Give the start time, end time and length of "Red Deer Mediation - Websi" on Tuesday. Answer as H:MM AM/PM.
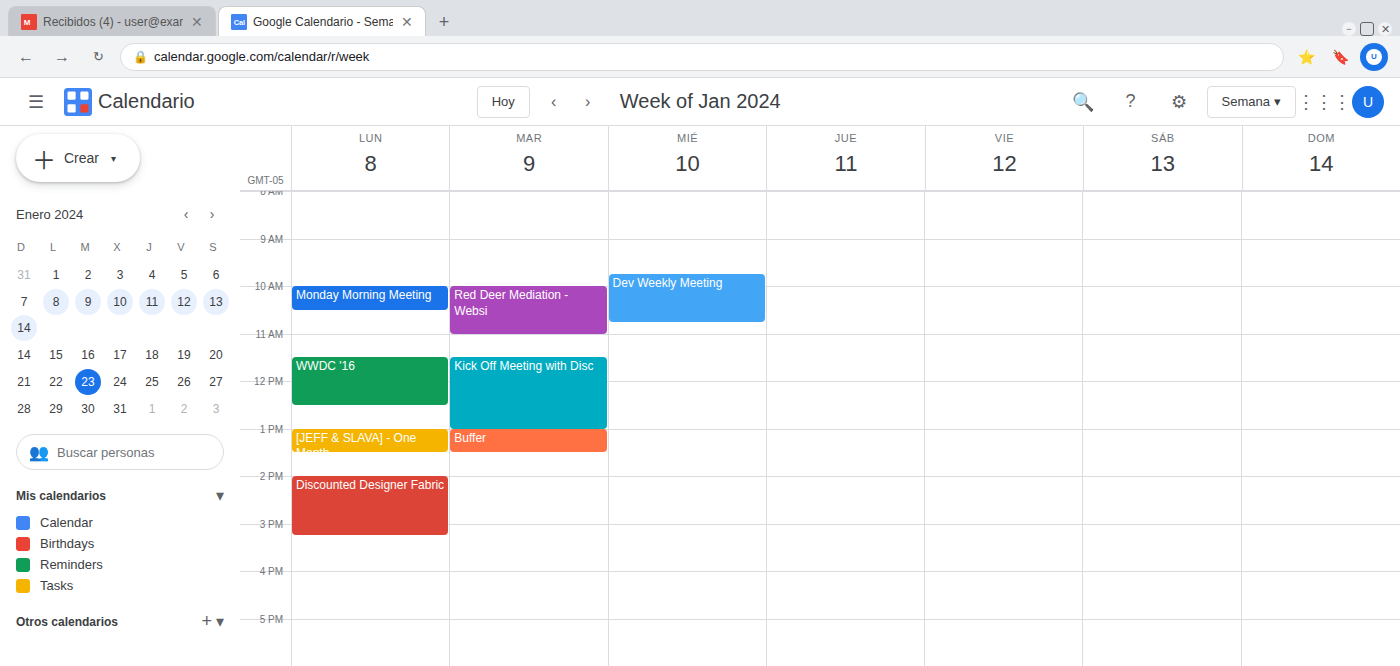
10:00 AM to 11:00 AM, 1 hour